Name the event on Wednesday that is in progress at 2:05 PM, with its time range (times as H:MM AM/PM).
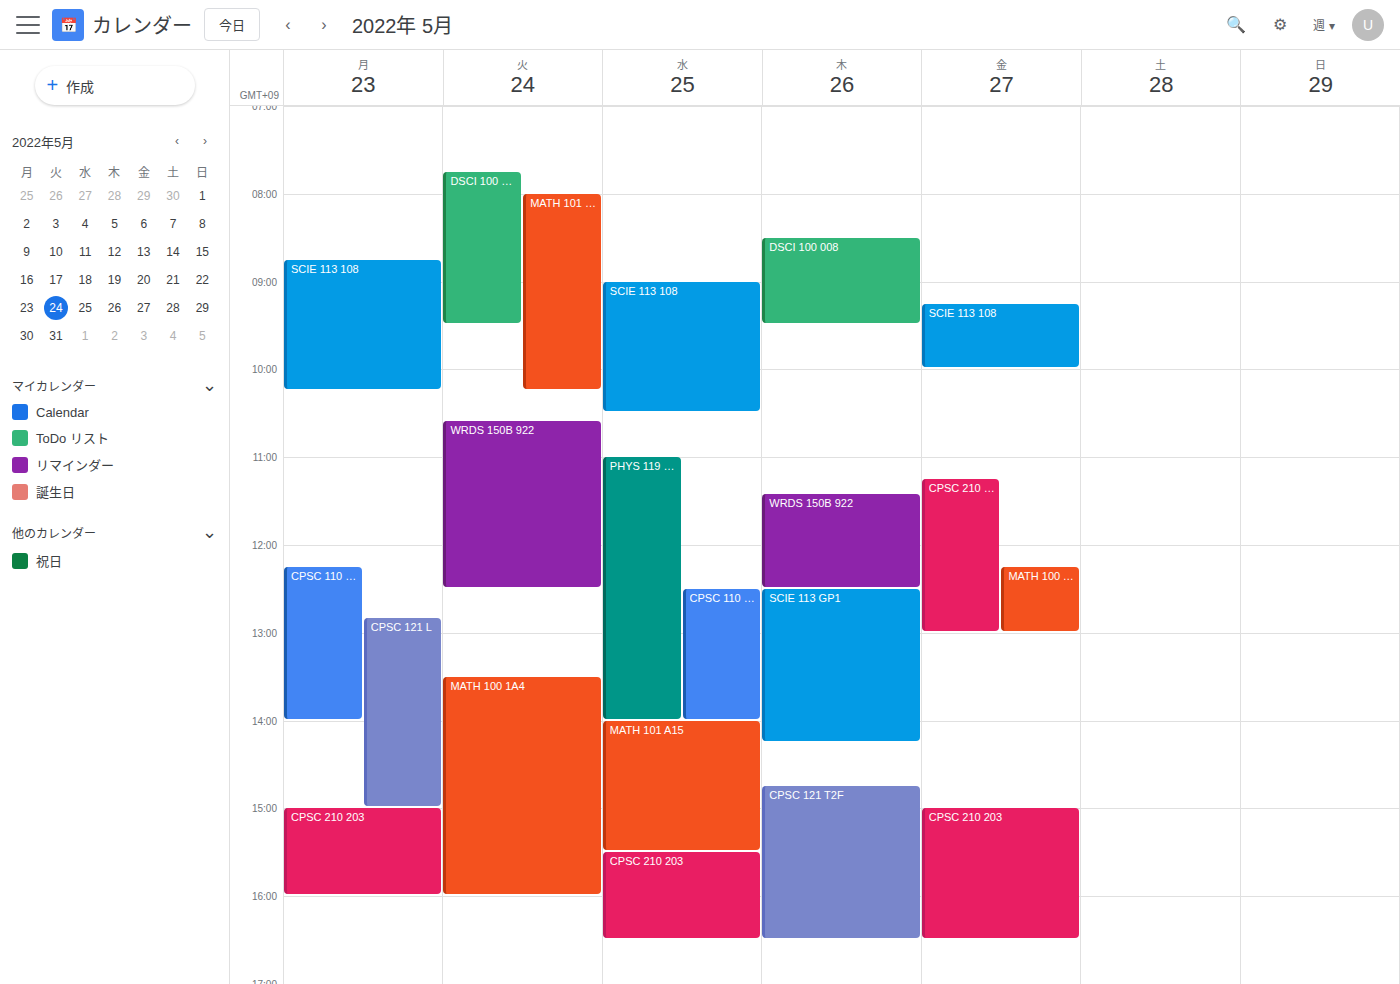
"MATH 101 A15", 2:00 PM to 3:30 PM